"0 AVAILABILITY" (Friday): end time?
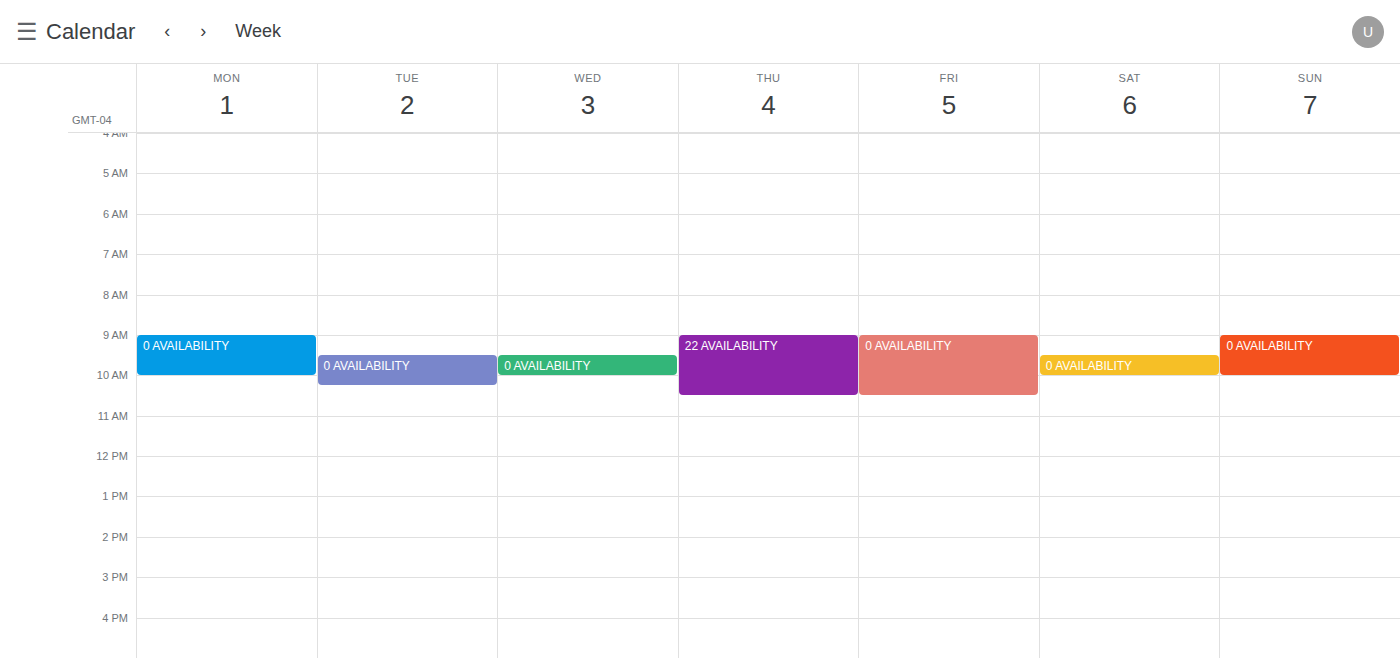
10:30 AM